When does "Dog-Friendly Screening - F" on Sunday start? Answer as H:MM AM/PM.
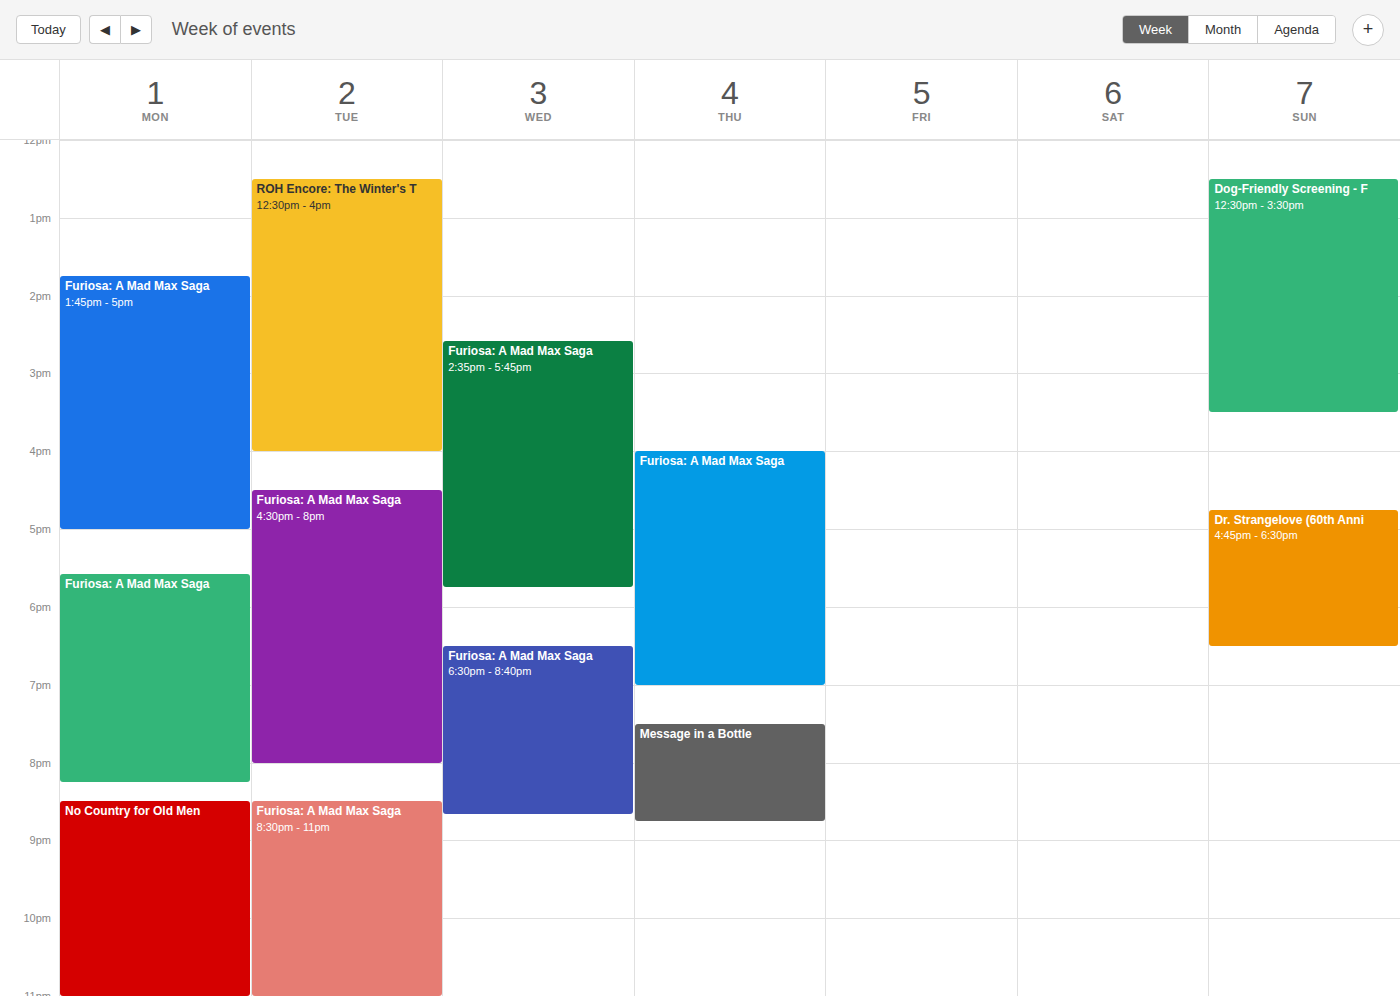
12:30 PM